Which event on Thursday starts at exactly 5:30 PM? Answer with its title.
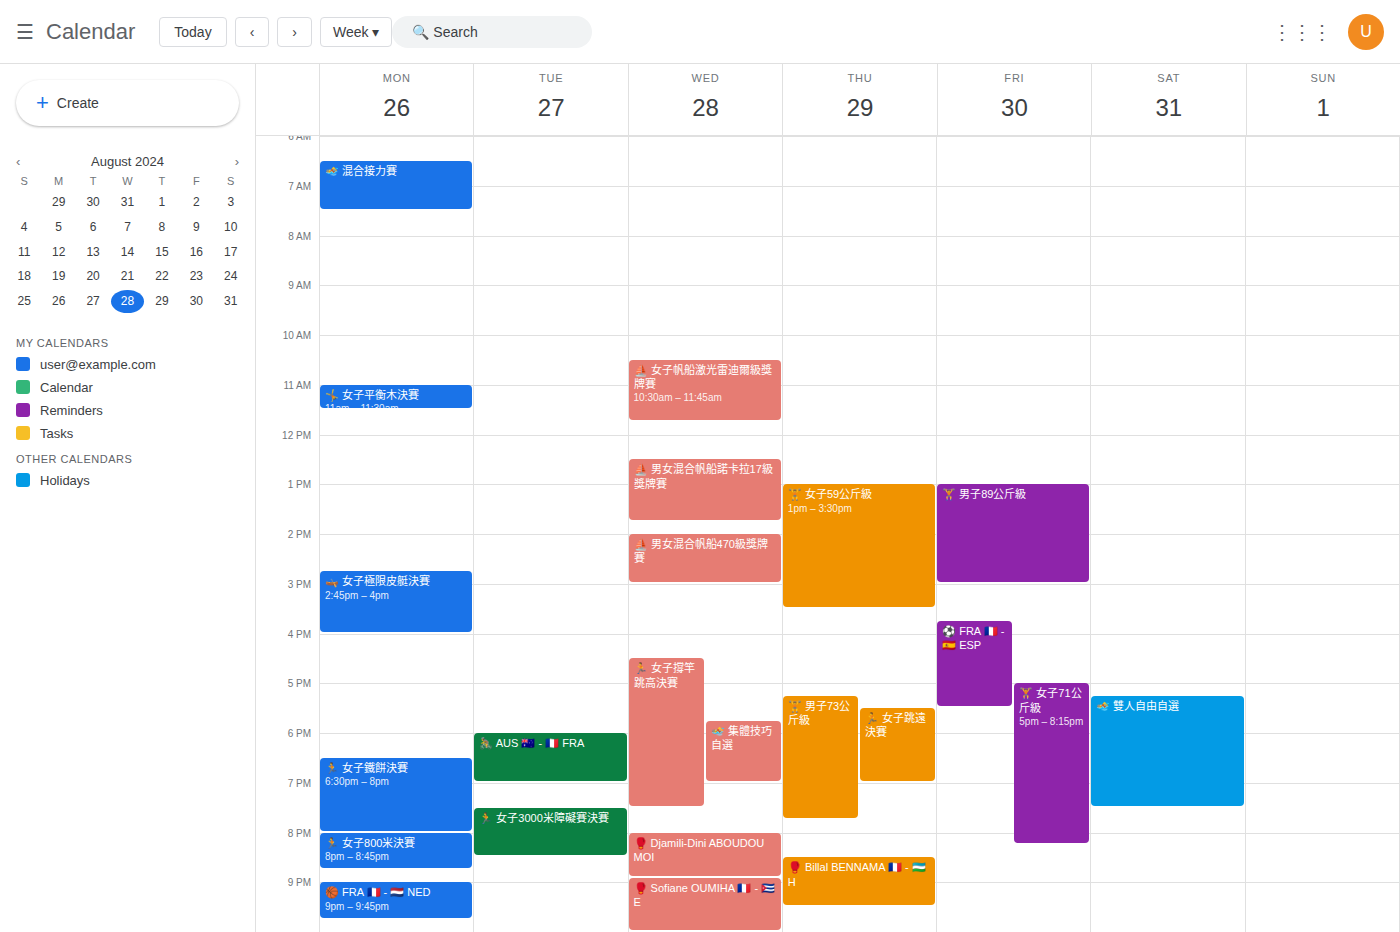
"🏃 女子跳遠決賽"